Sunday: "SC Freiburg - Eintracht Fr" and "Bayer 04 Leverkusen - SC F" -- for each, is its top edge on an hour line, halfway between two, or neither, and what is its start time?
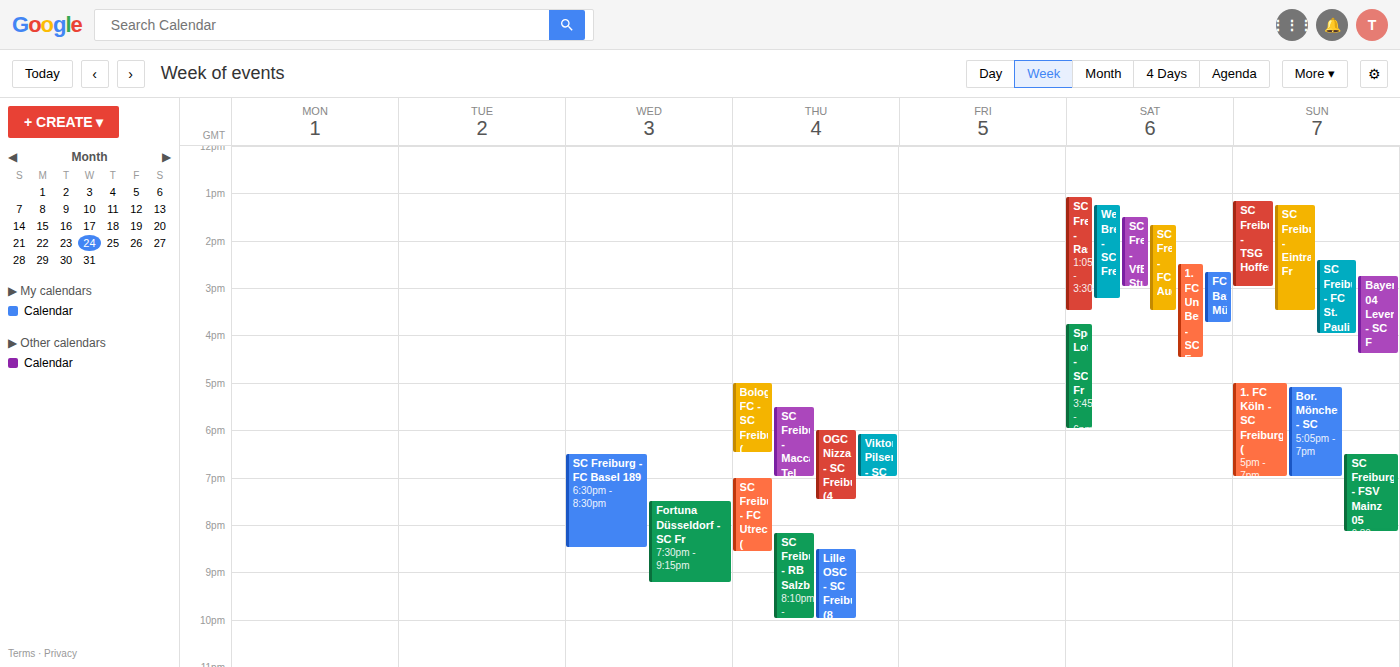
"SC Freiburg - Eintracht Fr": 1:15 PM, neither: a quarter of the way from the 1 PM line to the 2 PM line. "Bayer 04 Leverkusen - SC F": 2:45 PM, neither: three quarters of the way from the 2 PM line to the 3 PM line.